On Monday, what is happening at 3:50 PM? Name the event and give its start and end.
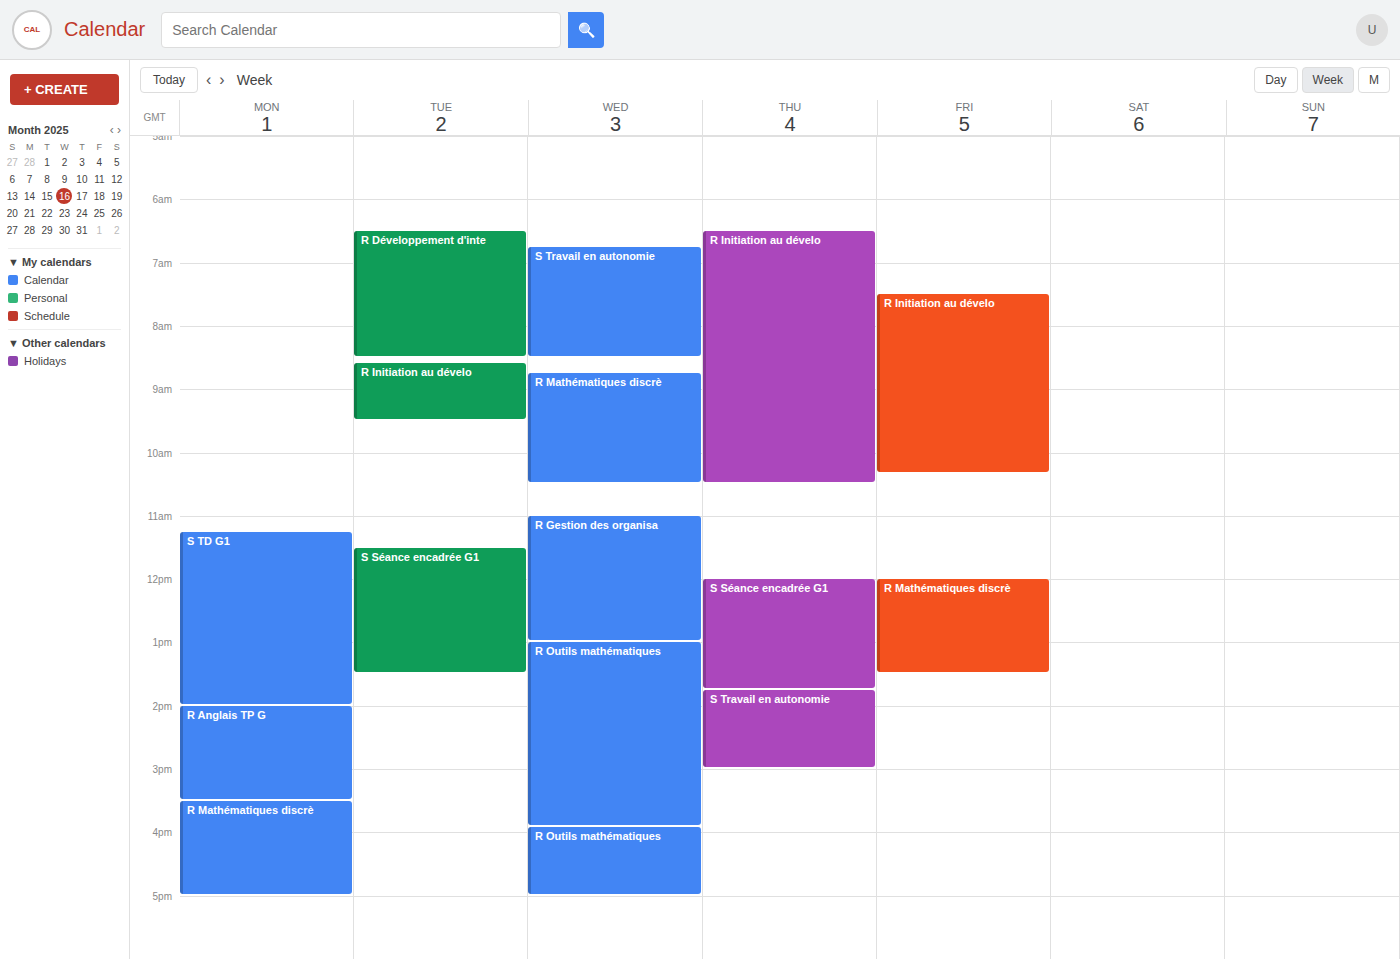
"R Mathématiques discrè", 3:30 PM to 5:00 PM